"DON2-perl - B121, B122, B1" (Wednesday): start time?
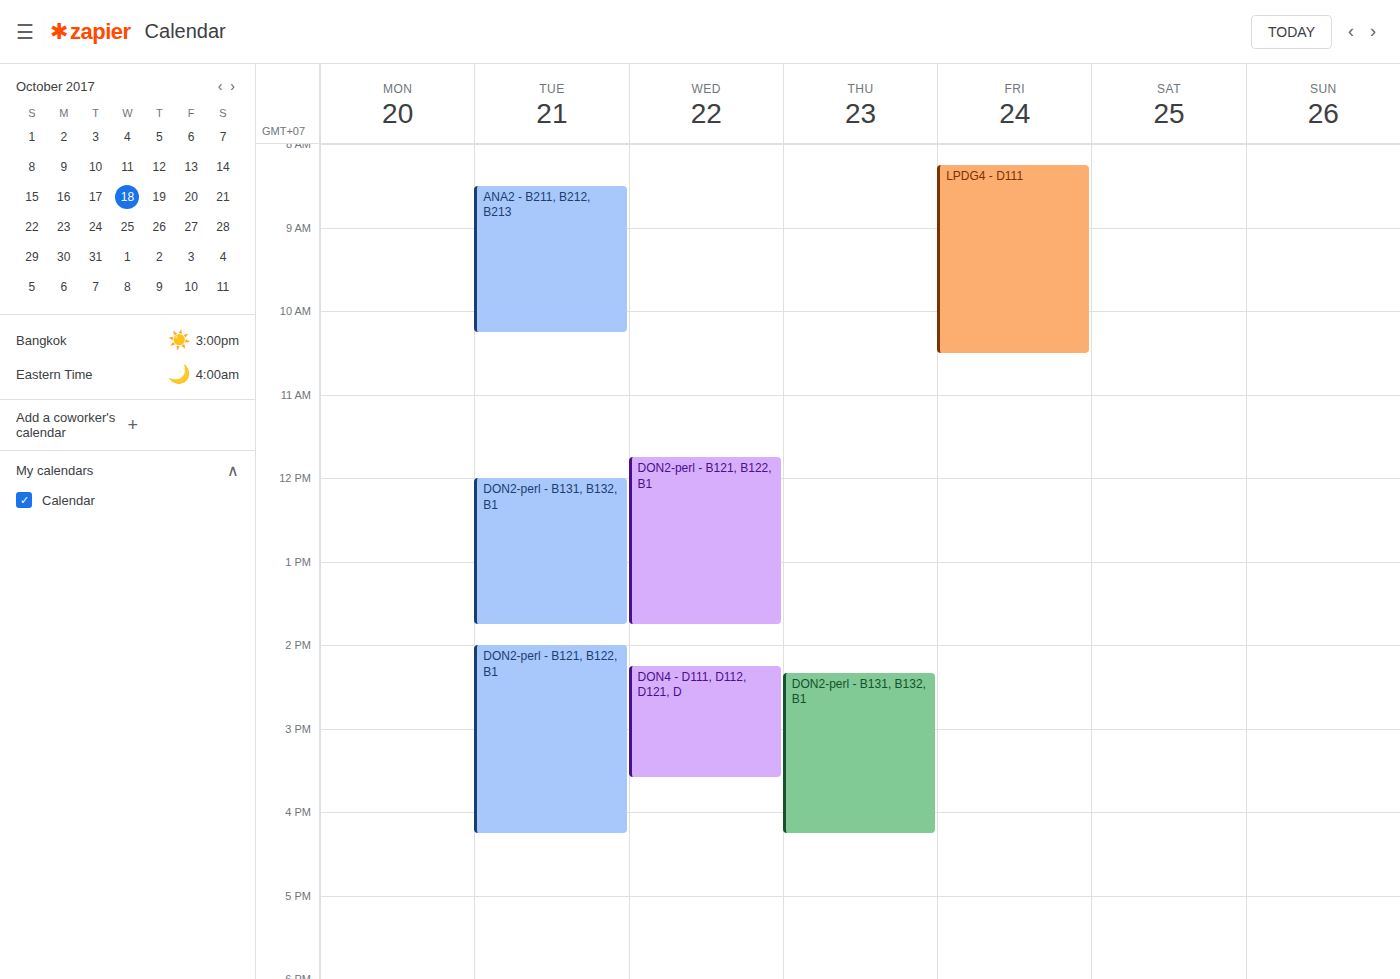
11:45 AM